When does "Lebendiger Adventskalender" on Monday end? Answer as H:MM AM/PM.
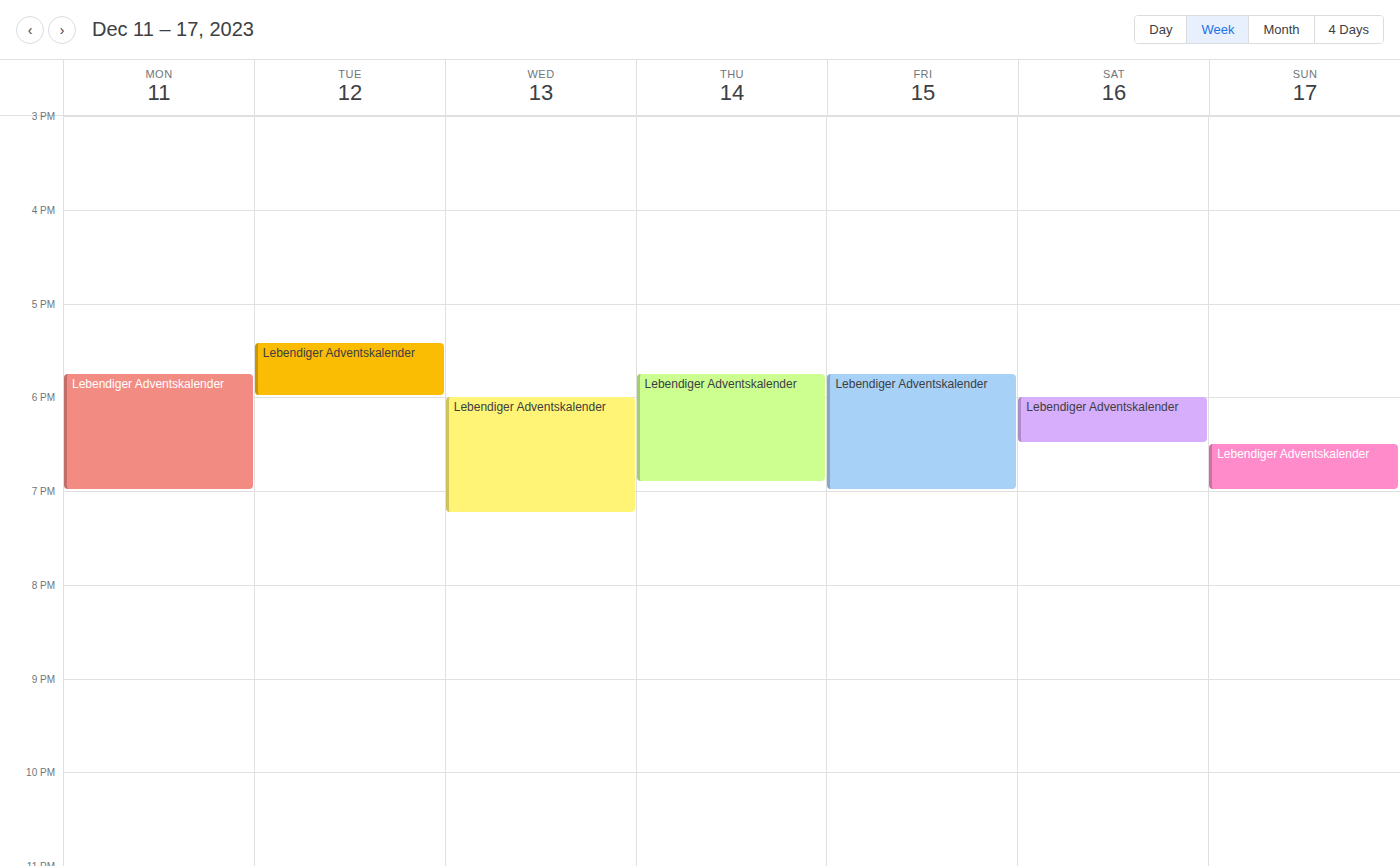
7:00 PM